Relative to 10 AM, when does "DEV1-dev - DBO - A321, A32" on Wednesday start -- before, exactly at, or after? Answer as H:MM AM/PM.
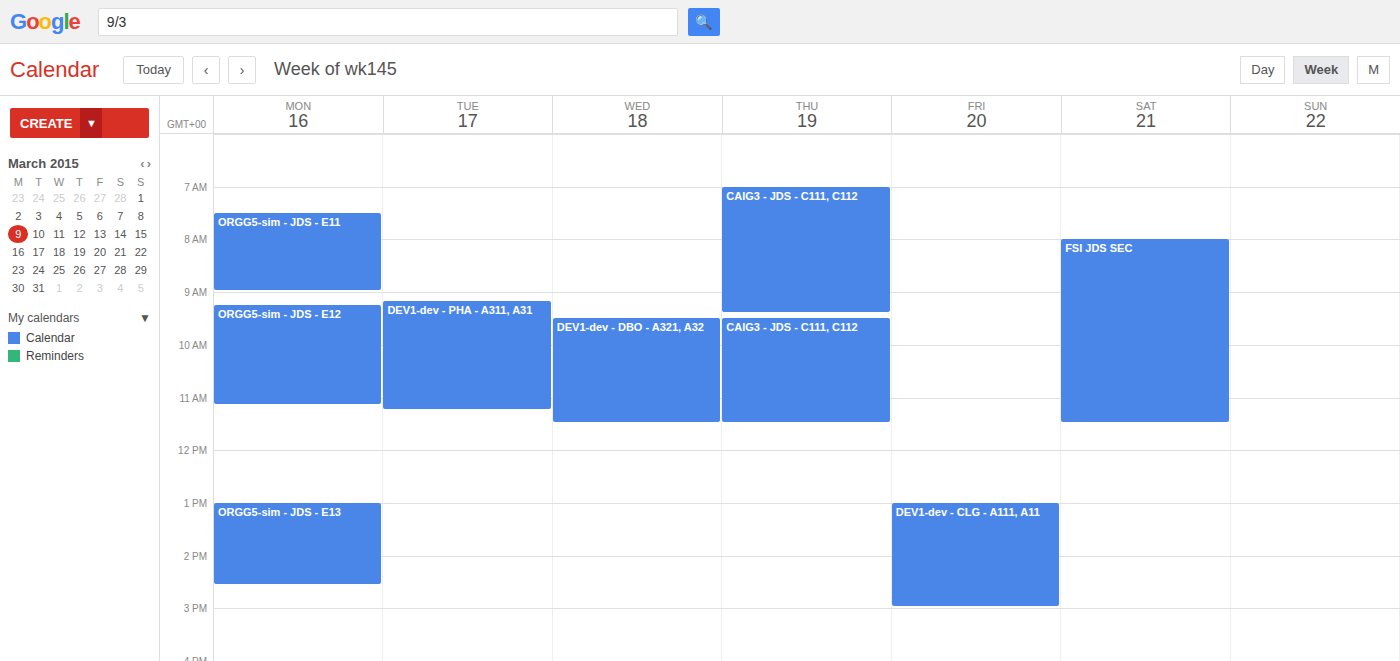
9:30 AM -- before 10 AM, 30 minutes above the 10 AM line.